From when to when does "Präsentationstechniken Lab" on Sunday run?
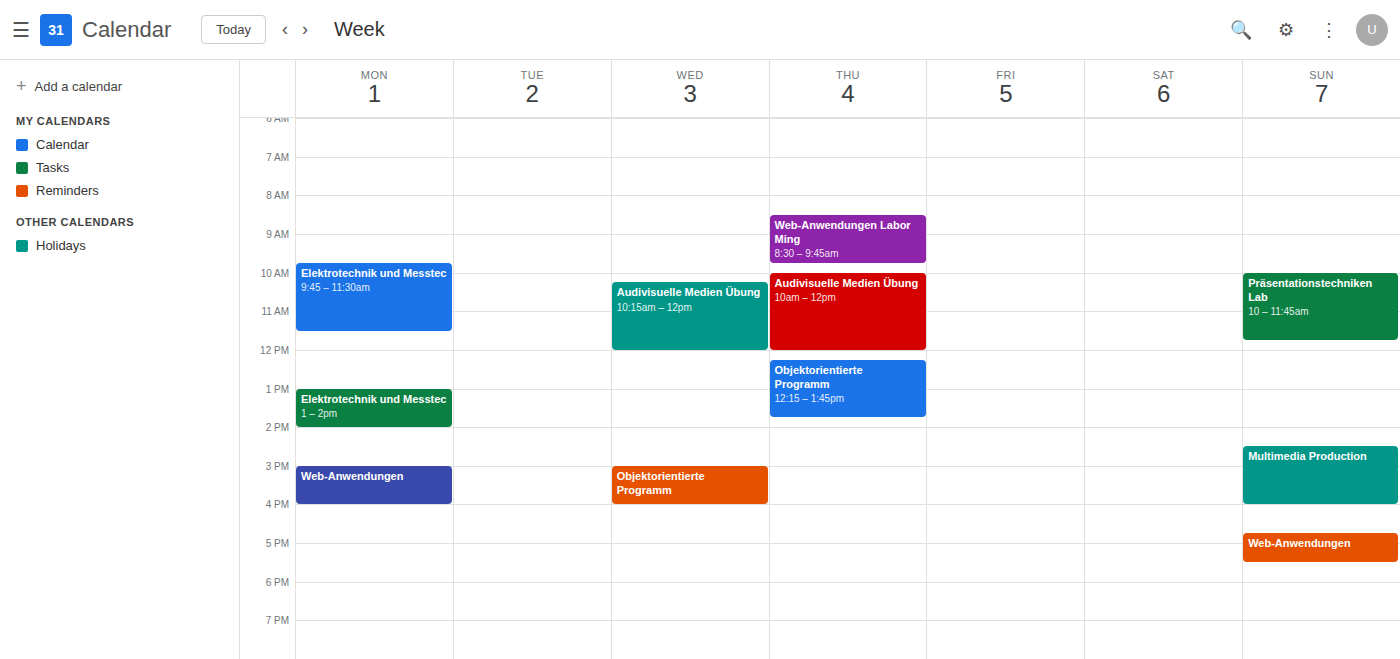
10:00 AM to 11:45 AM